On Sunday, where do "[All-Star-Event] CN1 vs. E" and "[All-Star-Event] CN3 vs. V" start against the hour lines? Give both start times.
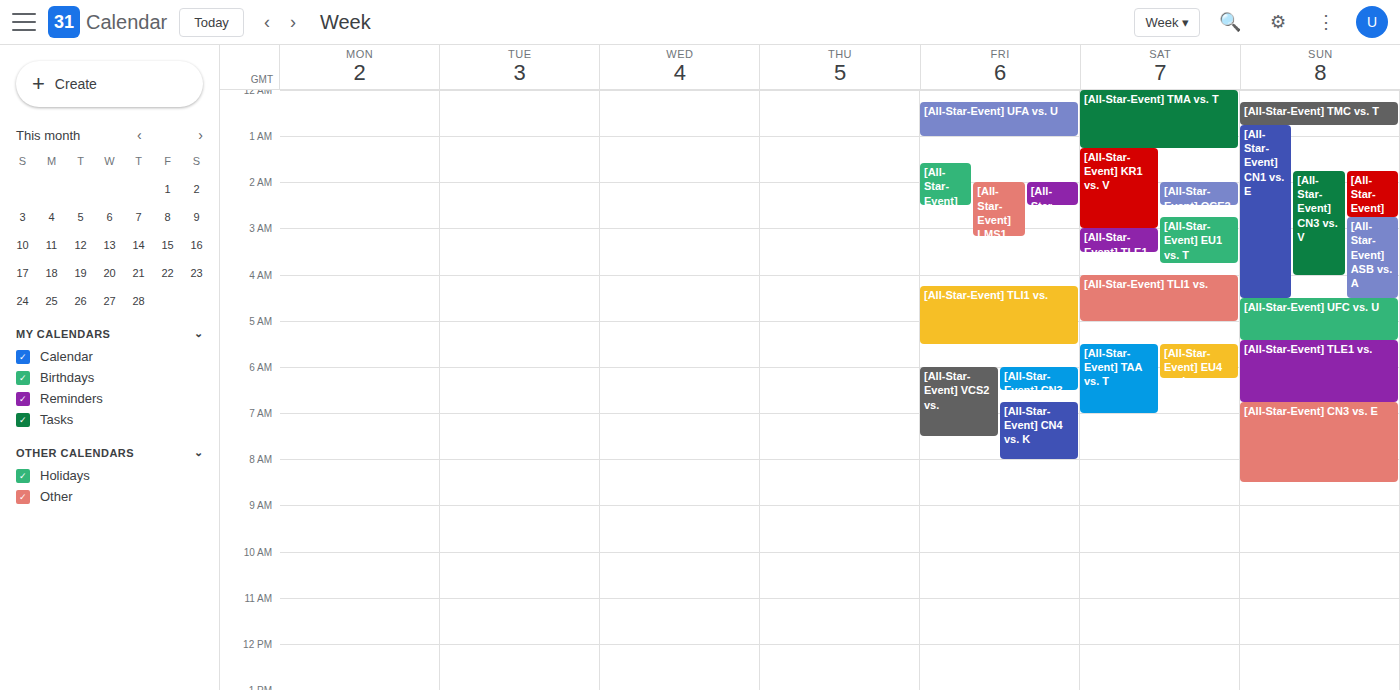
"[All-Star-Event] CN1 vs. E": 12:45 AM, neither: three quarters of the way from the 12 AM line to the 1 AM line. "[All-Star-Event] CN3 vs. V": 1:45 AM, neither: three quarters of the way from the 1 AM line to the 2 AM line.